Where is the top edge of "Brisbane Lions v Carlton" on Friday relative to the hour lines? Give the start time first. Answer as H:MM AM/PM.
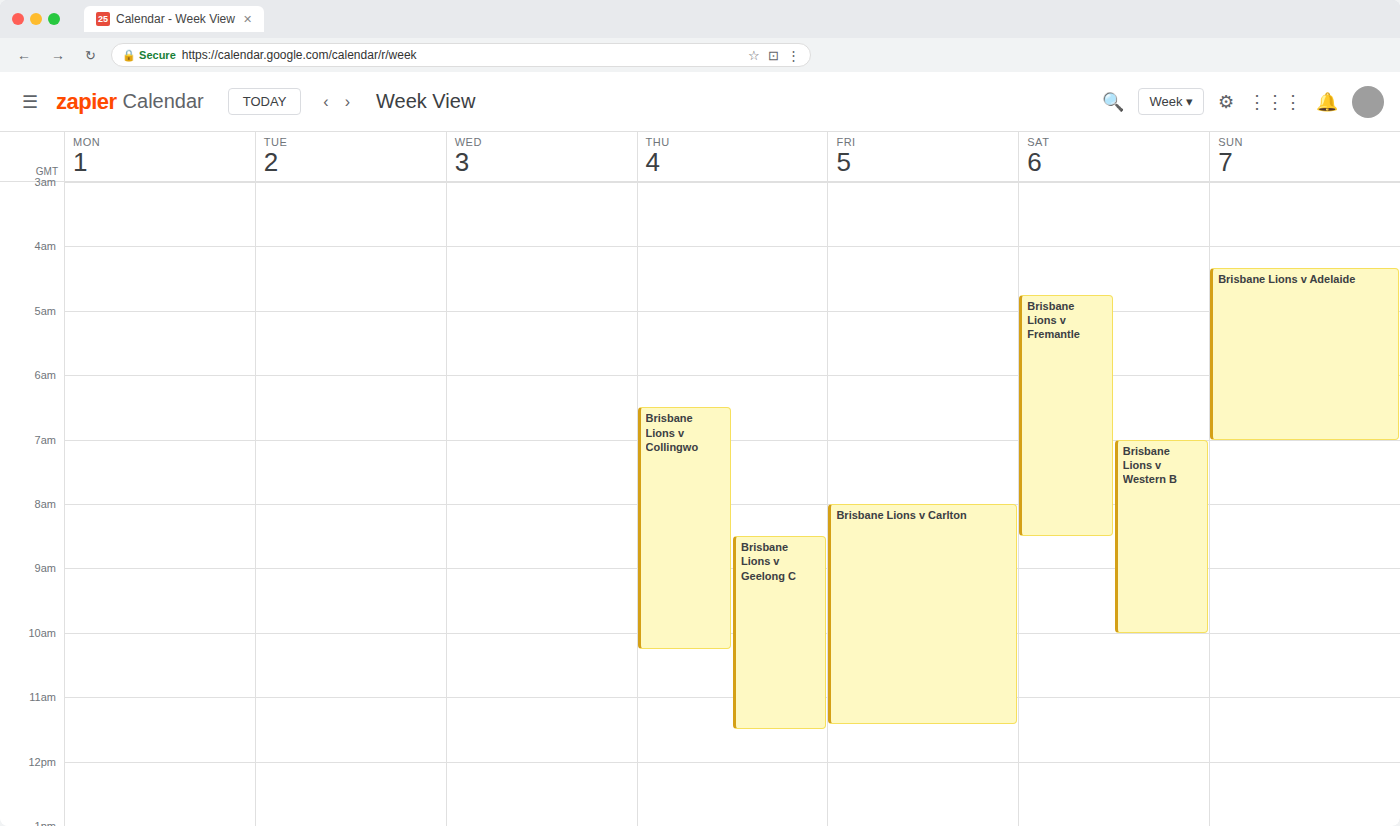
8:00 AM -- exactly on the 8 AM line.